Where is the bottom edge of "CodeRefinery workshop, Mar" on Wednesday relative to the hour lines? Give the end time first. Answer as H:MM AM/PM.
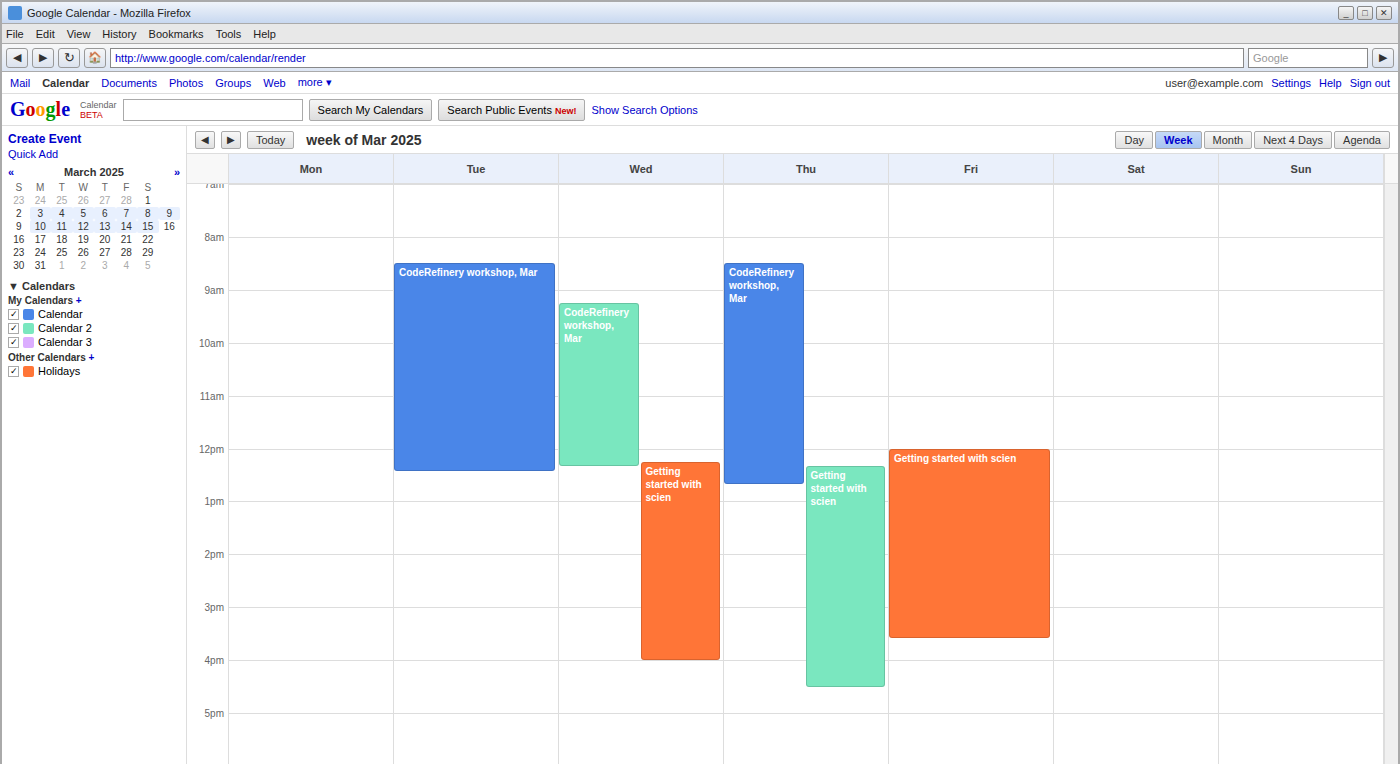
12:20 PM -- neither: 20 minutes below the 12 PM line and 40 minutes above the 1 PM line.